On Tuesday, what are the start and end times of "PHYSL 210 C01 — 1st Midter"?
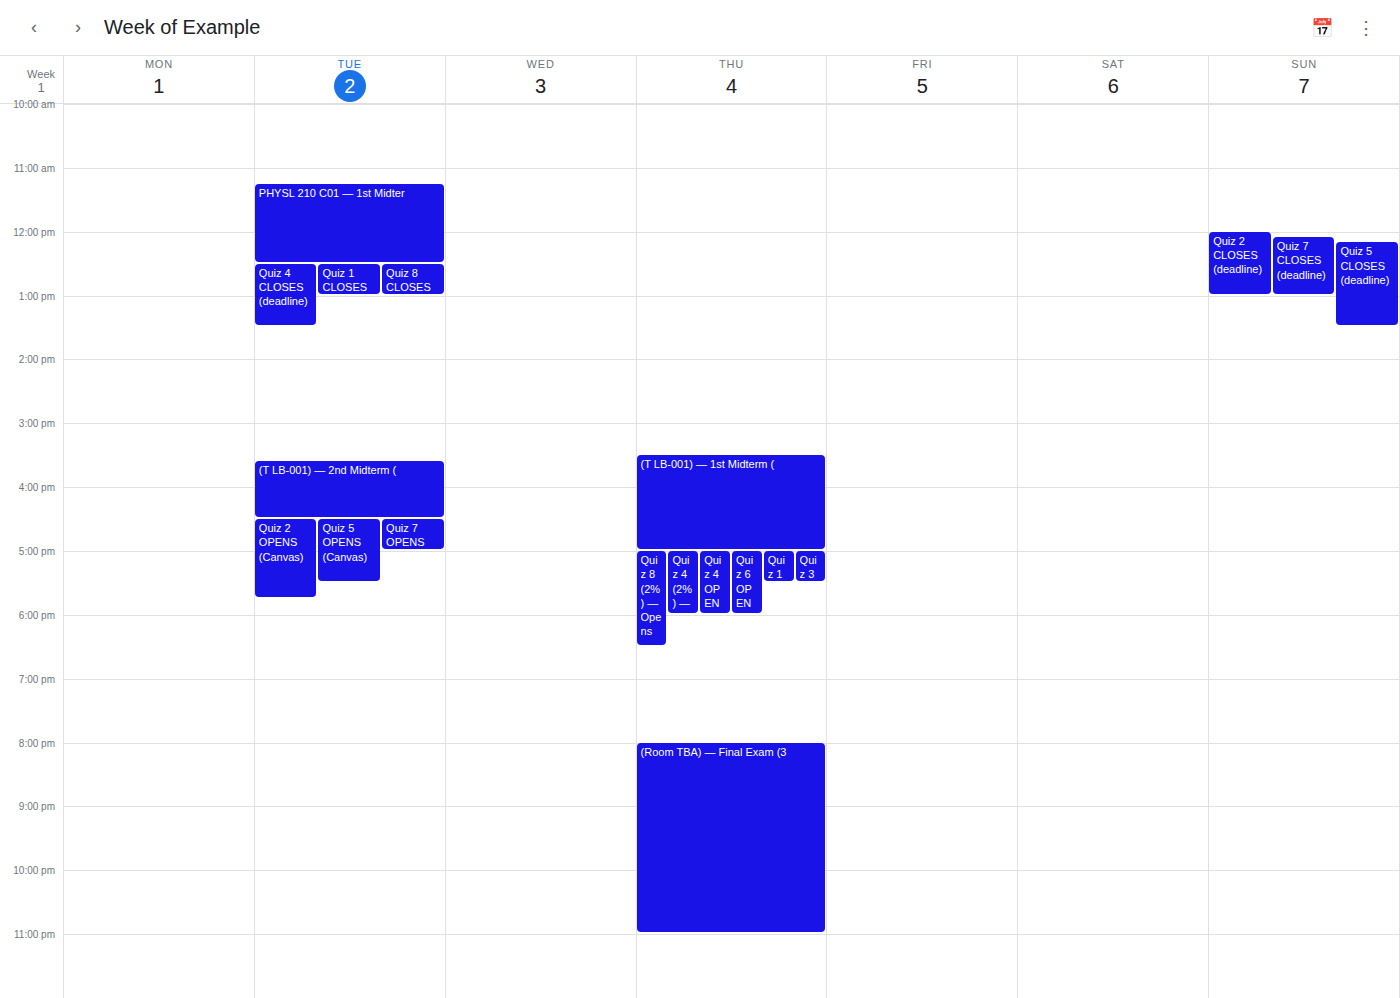
11:15 AM to 12:30 PM